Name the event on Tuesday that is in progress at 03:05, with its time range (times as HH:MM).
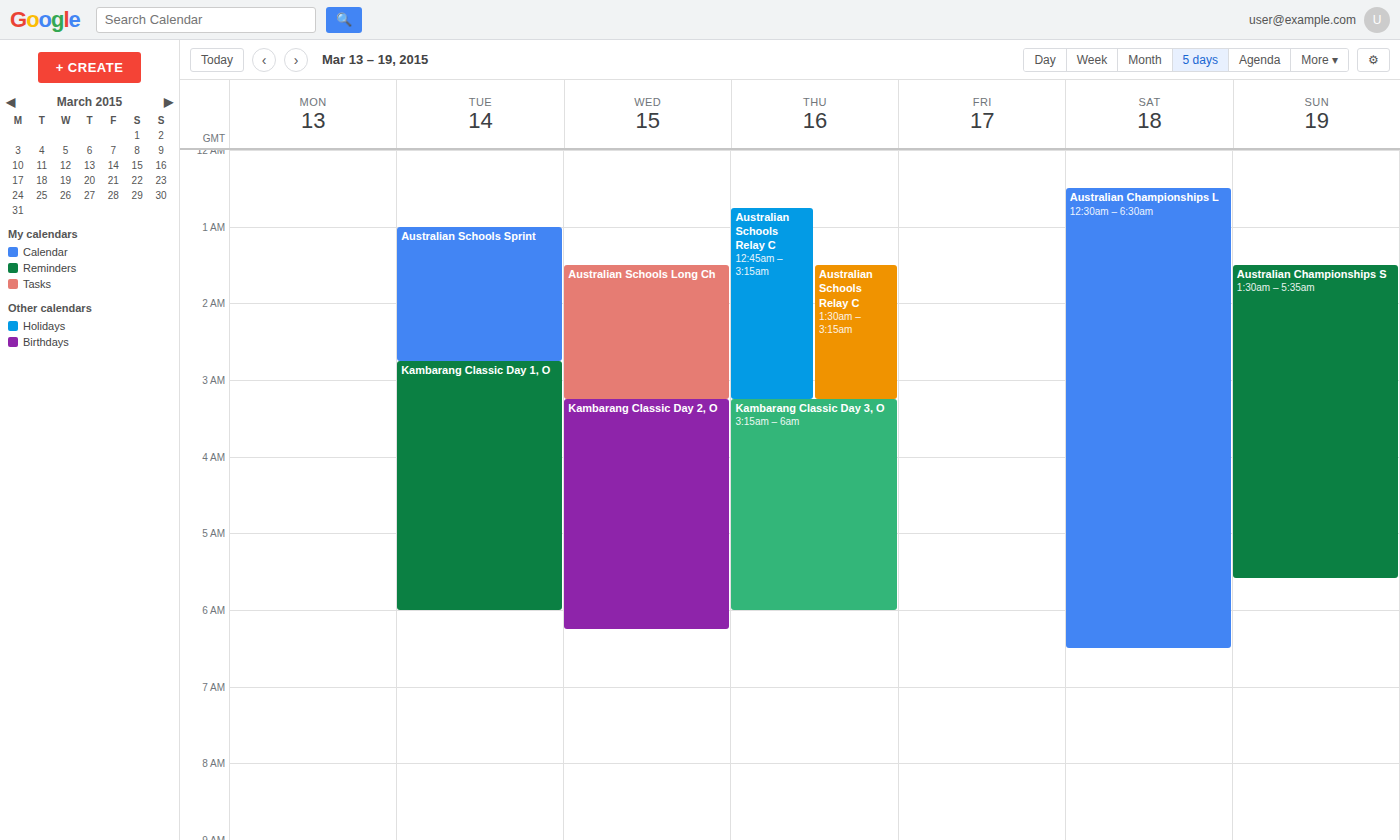
"Kambarang Classic Day 1, O", 02:45 to 06:00